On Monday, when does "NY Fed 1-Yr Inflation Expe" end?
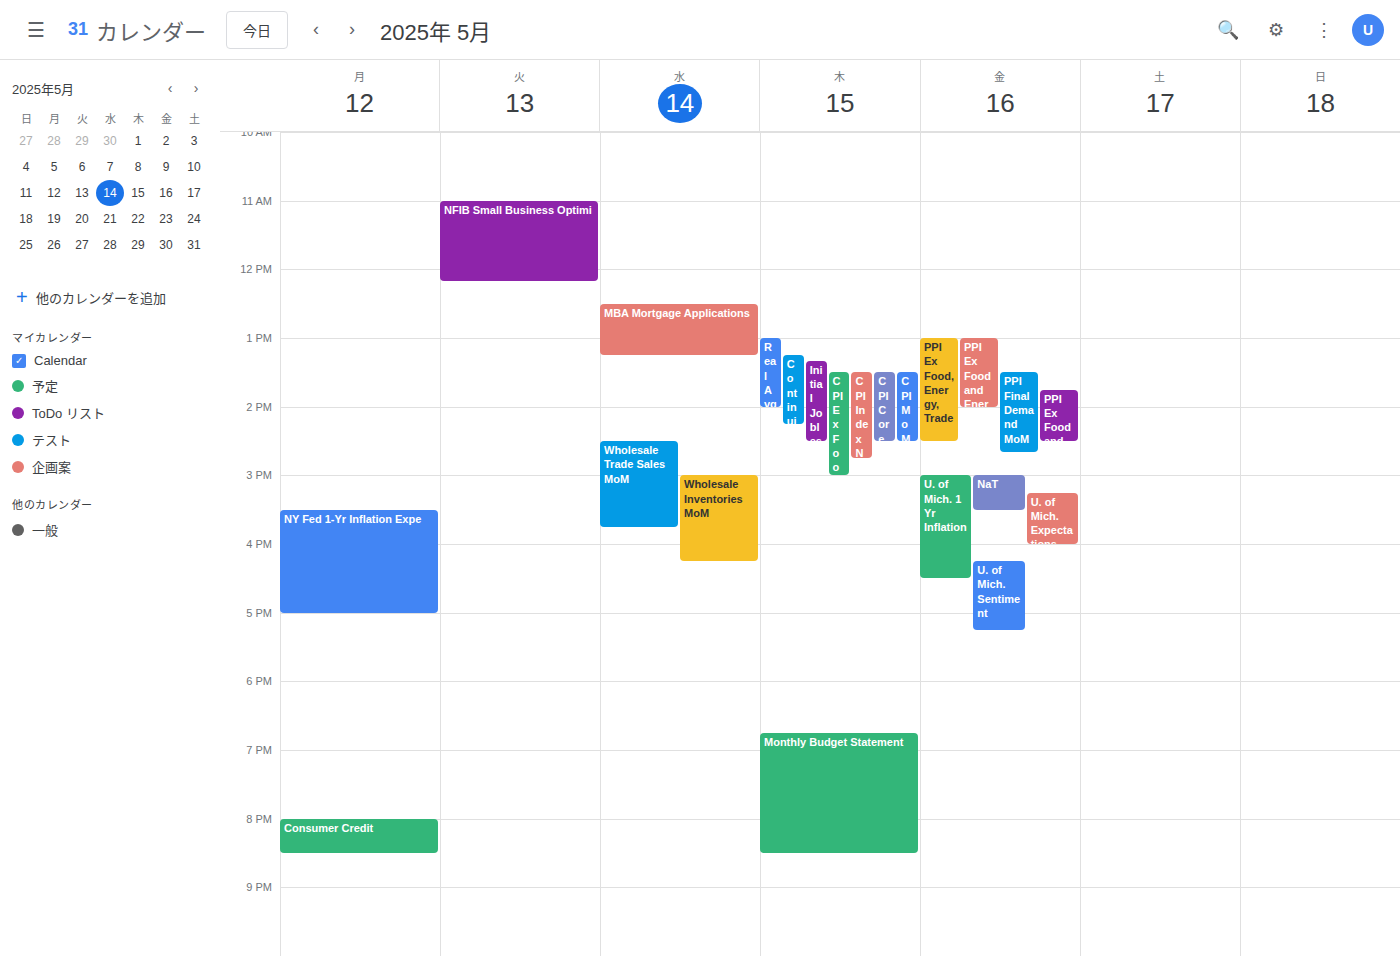
17:00